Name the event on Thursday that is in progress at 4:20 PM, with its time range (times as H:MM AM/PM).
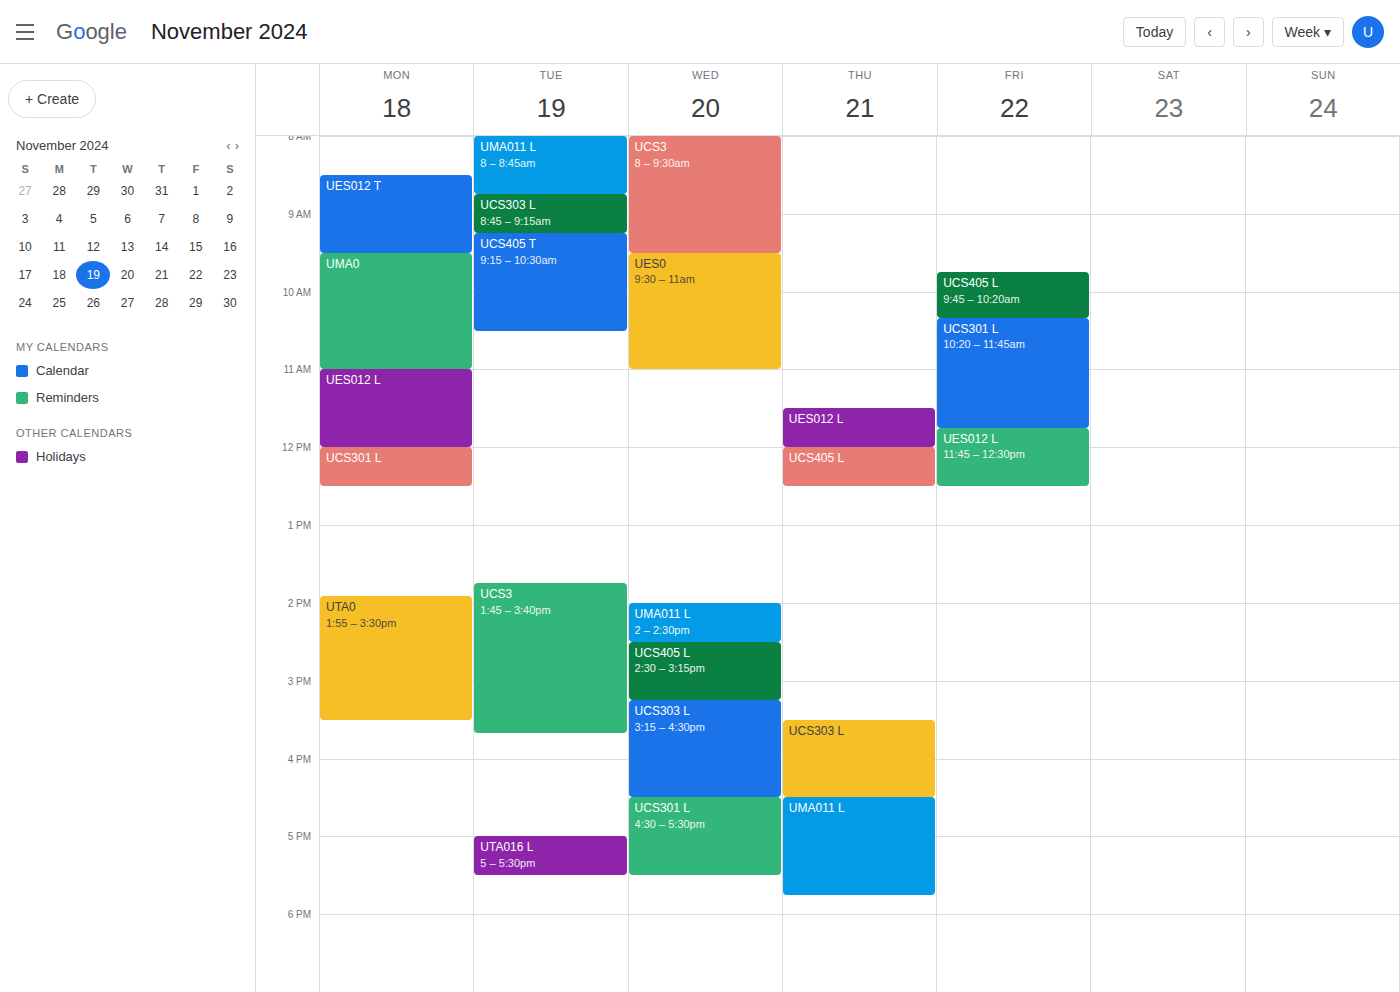
"UCS303 L", 3:30 PM to 4:30 PM